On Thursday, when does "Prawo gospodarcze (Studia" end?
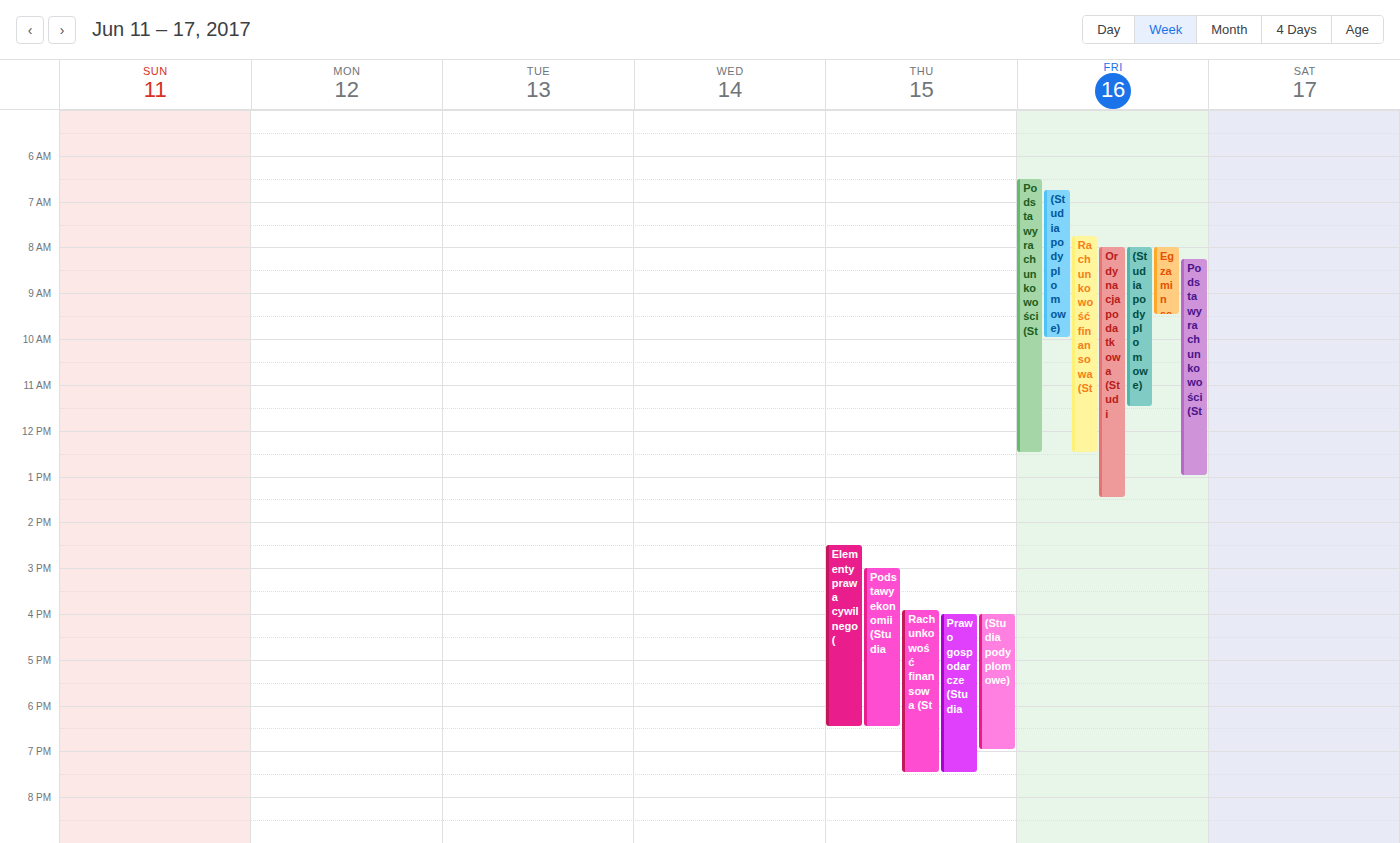
7:30 PM